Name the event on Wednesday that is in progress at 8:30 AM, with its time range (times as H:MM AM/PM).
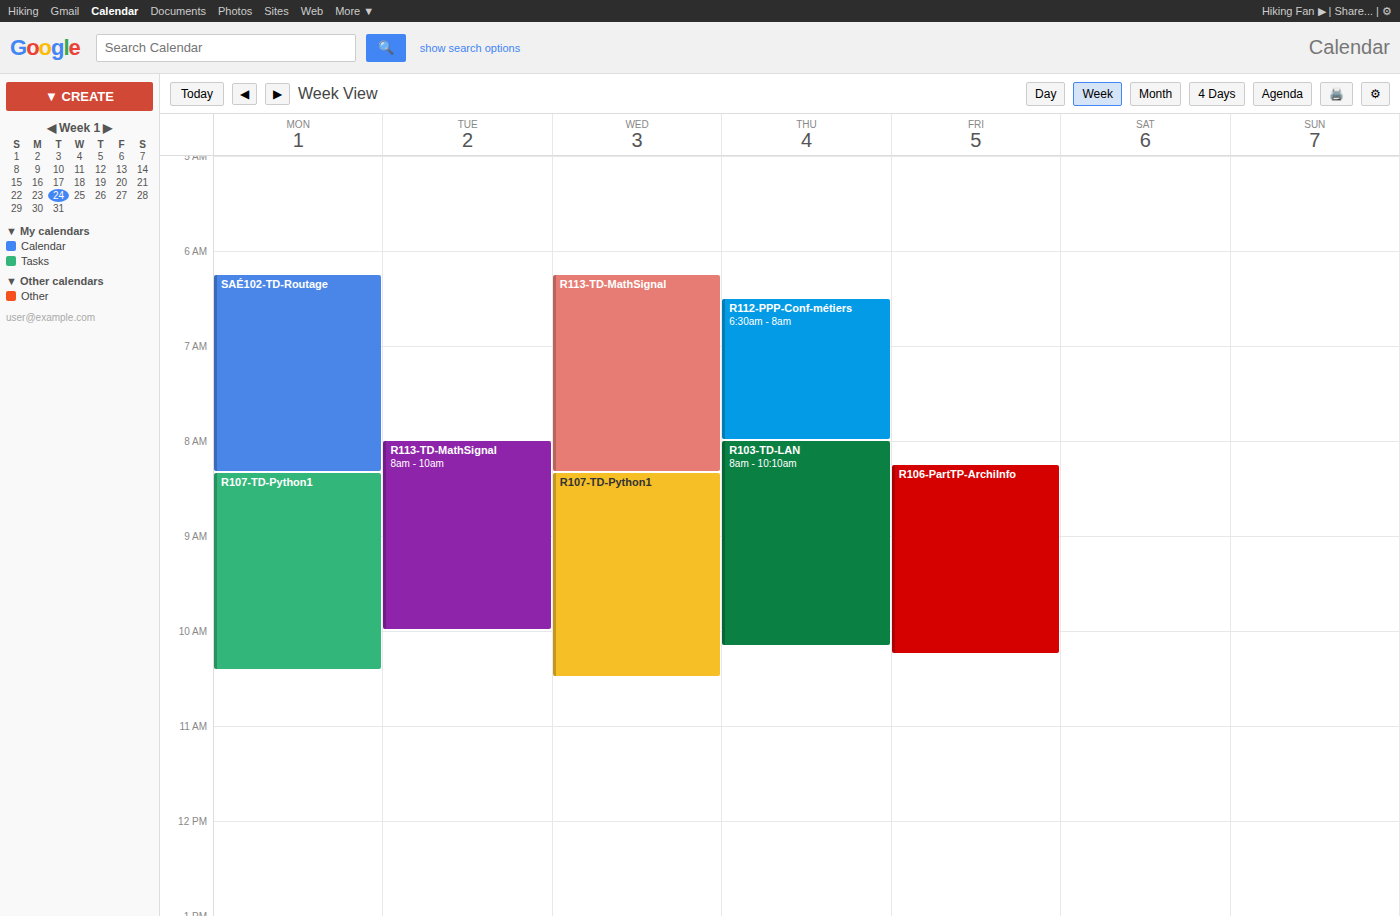
"R107-TD-Python1", 8:20 AM to 10:30 AM